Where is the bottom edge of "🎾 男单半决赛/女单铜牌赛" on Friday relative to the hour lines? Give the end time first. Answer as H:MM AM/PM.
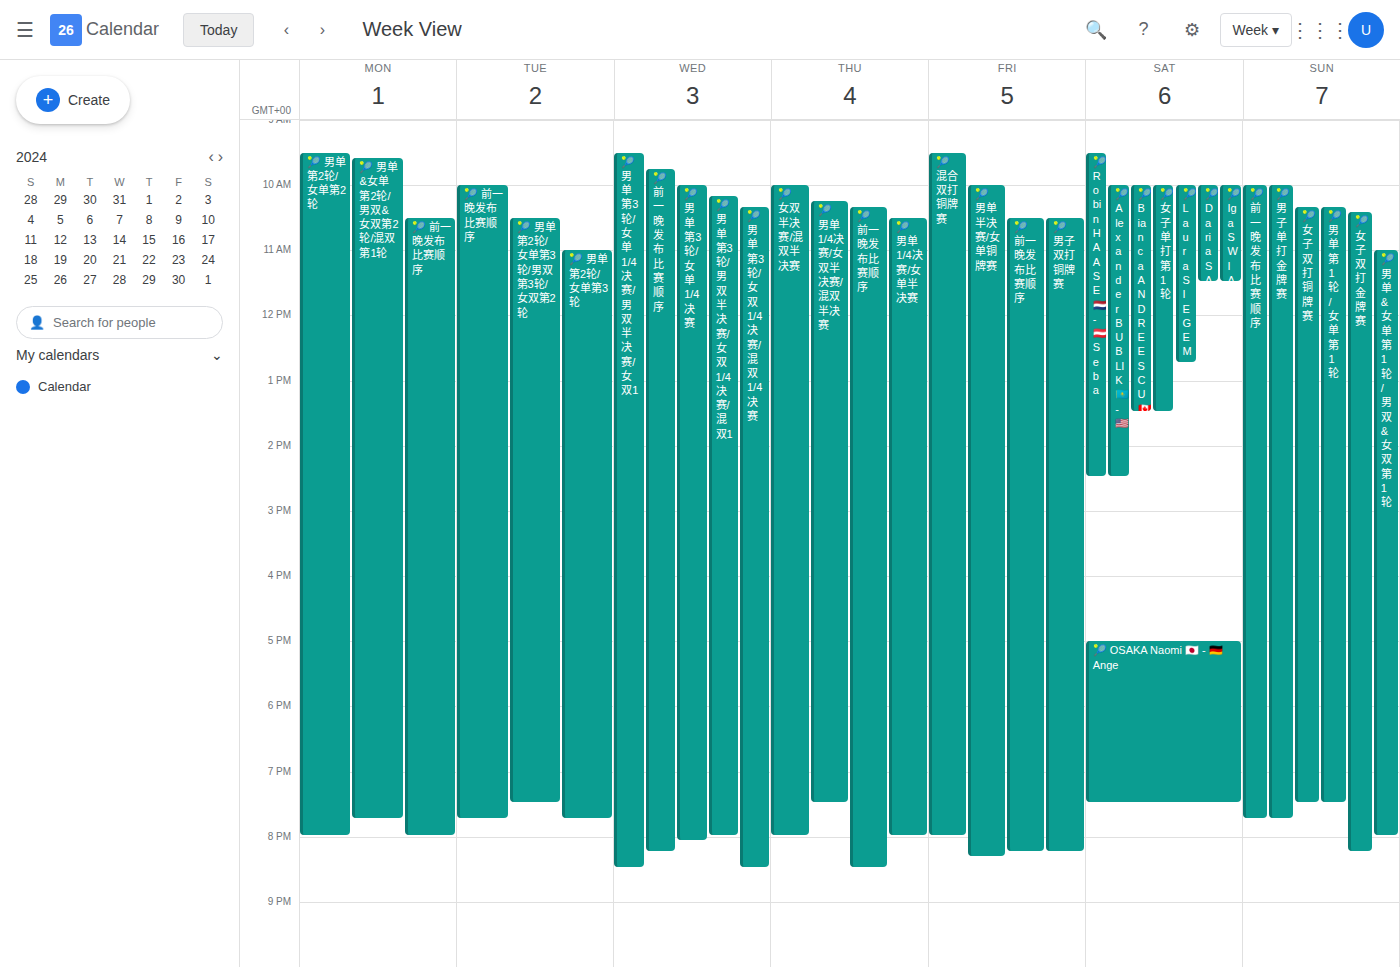
8:20 PM -- neither: 20 minutes below the 8 PM line and 40 minutes above the 9 PM line.